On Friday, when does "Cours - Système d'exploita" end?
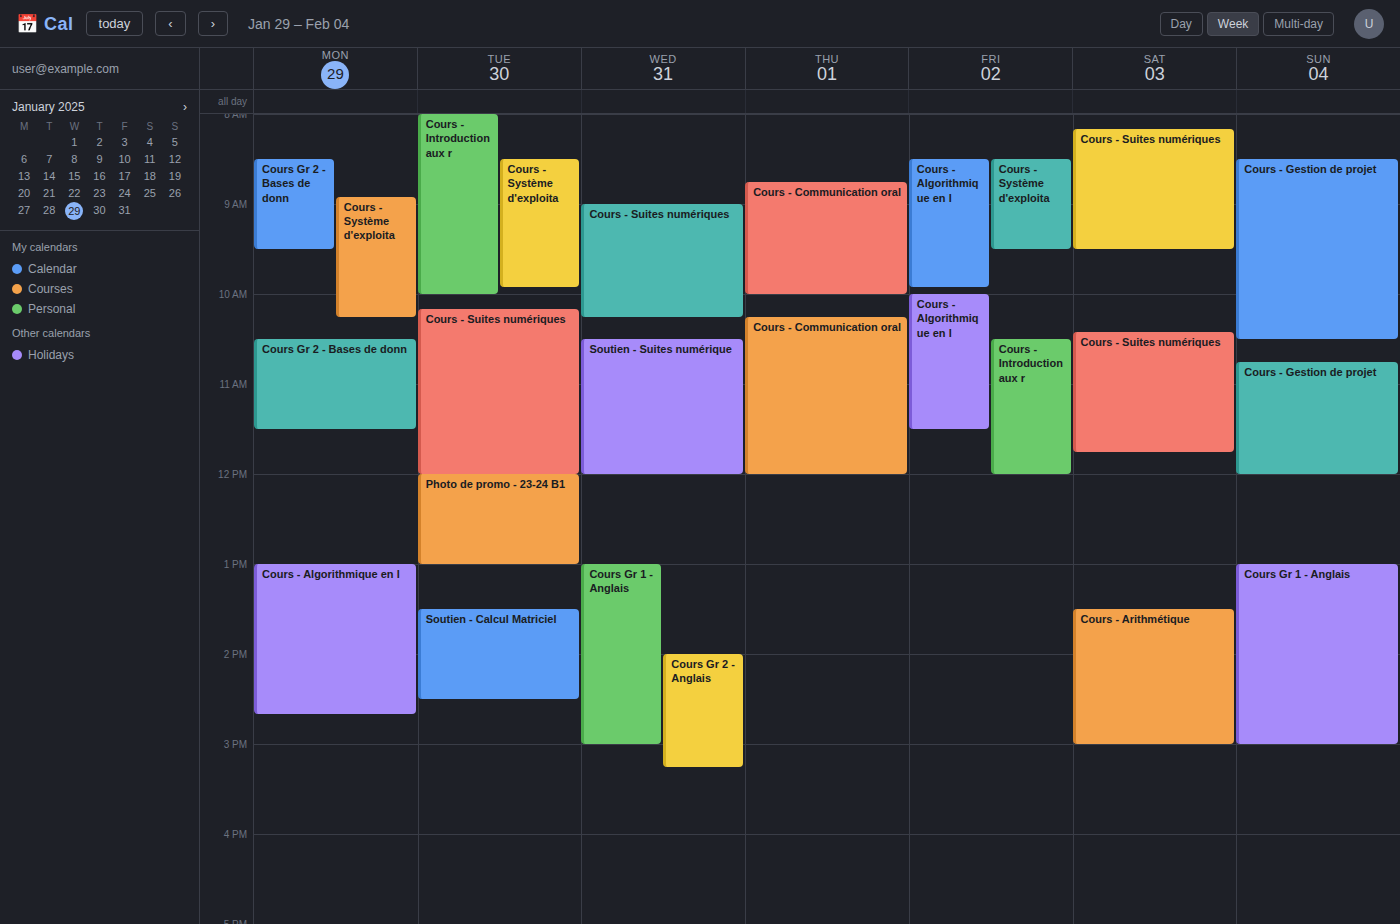
9:30 AM